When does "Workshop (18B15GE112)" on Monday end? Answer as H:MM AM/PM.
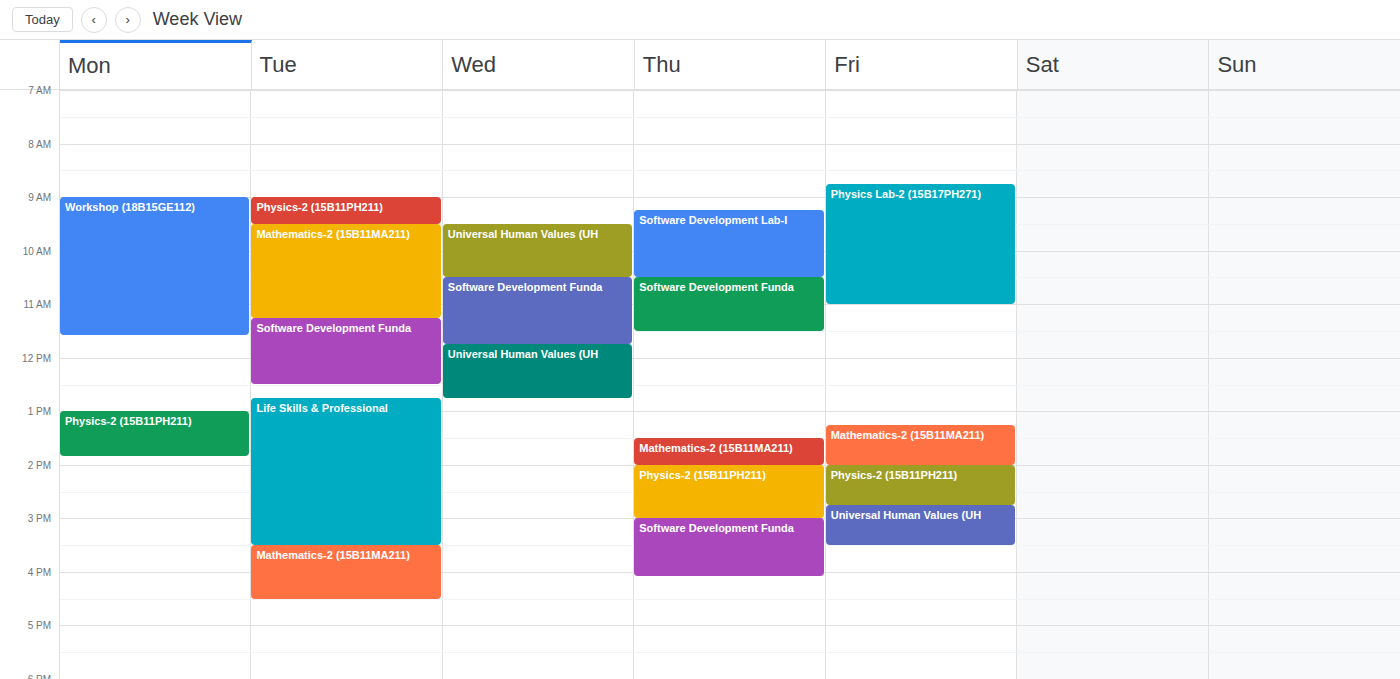
11:35 AM